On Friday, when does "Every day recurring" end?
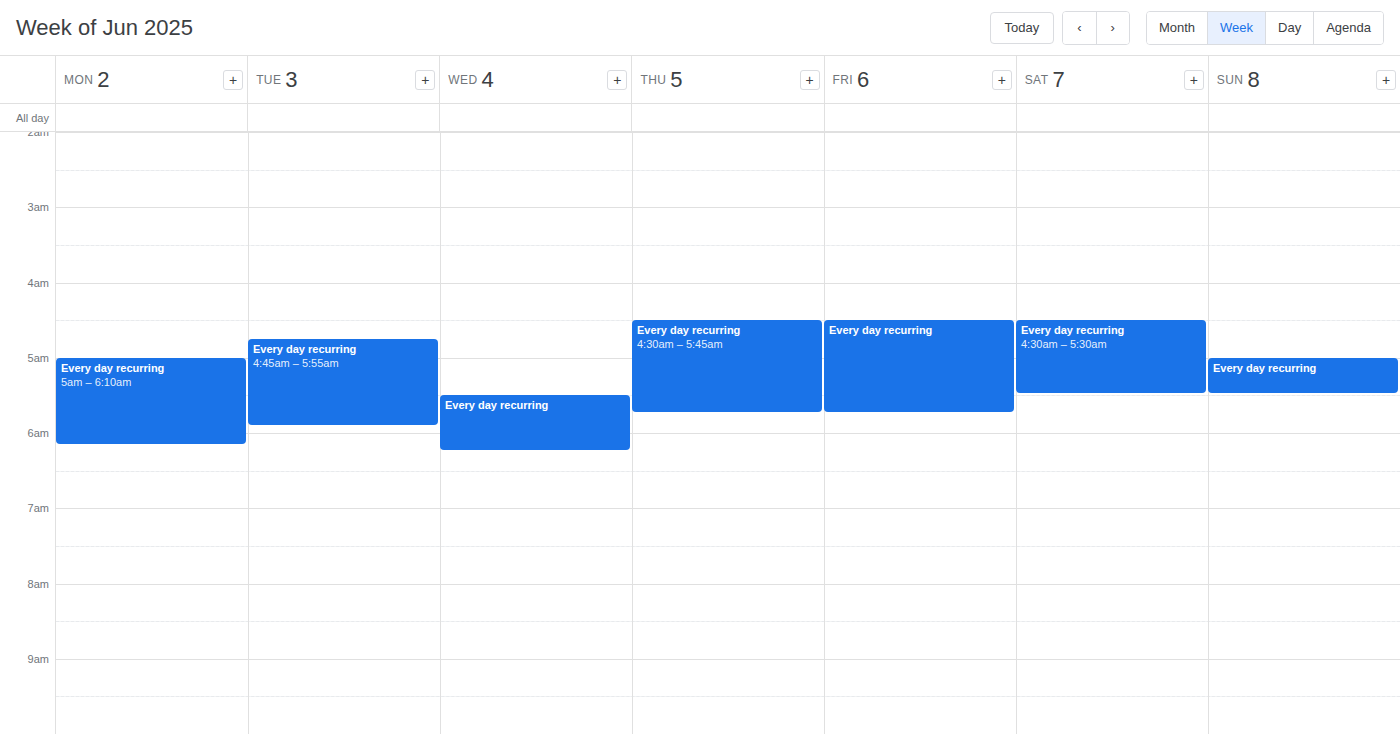
5:45 AM